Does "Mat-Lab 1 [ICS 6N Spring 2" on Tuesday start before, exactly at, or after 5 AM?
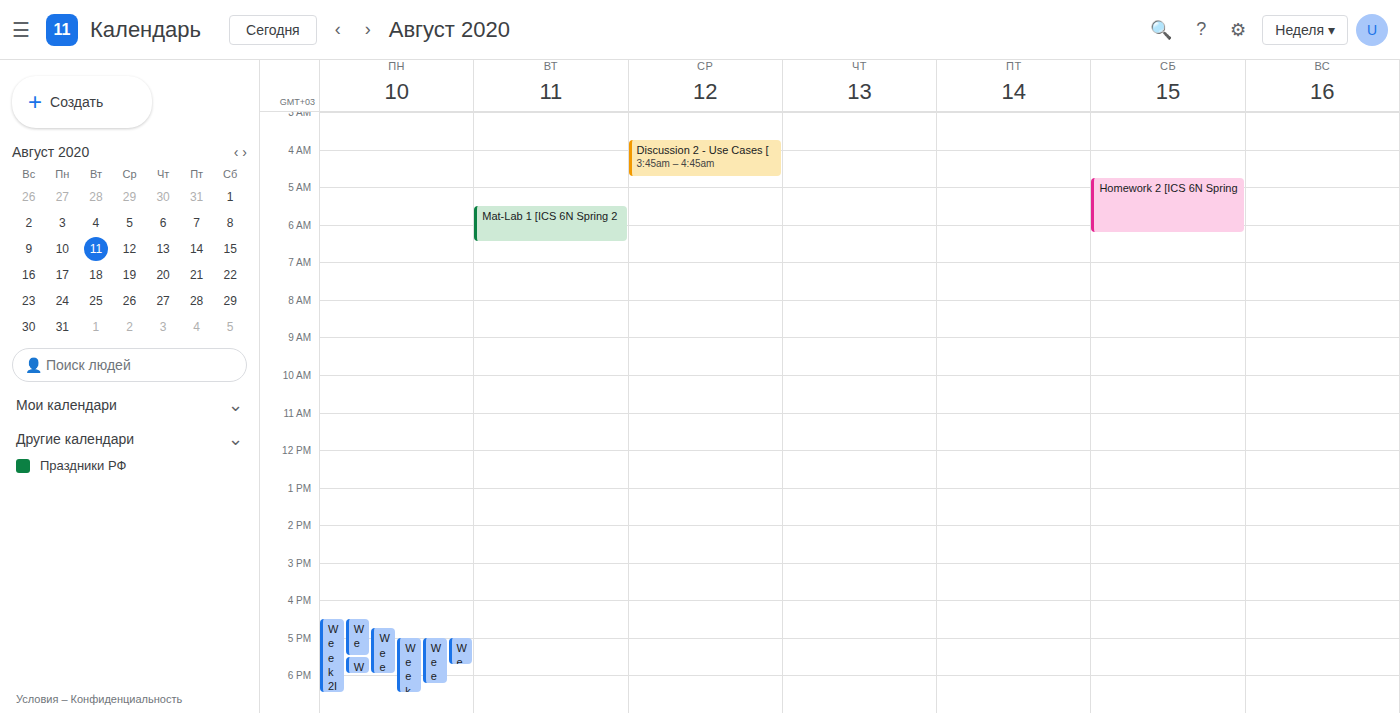
5:30 AM -- after 5 AM, 30 minutes below the 5 AM line.